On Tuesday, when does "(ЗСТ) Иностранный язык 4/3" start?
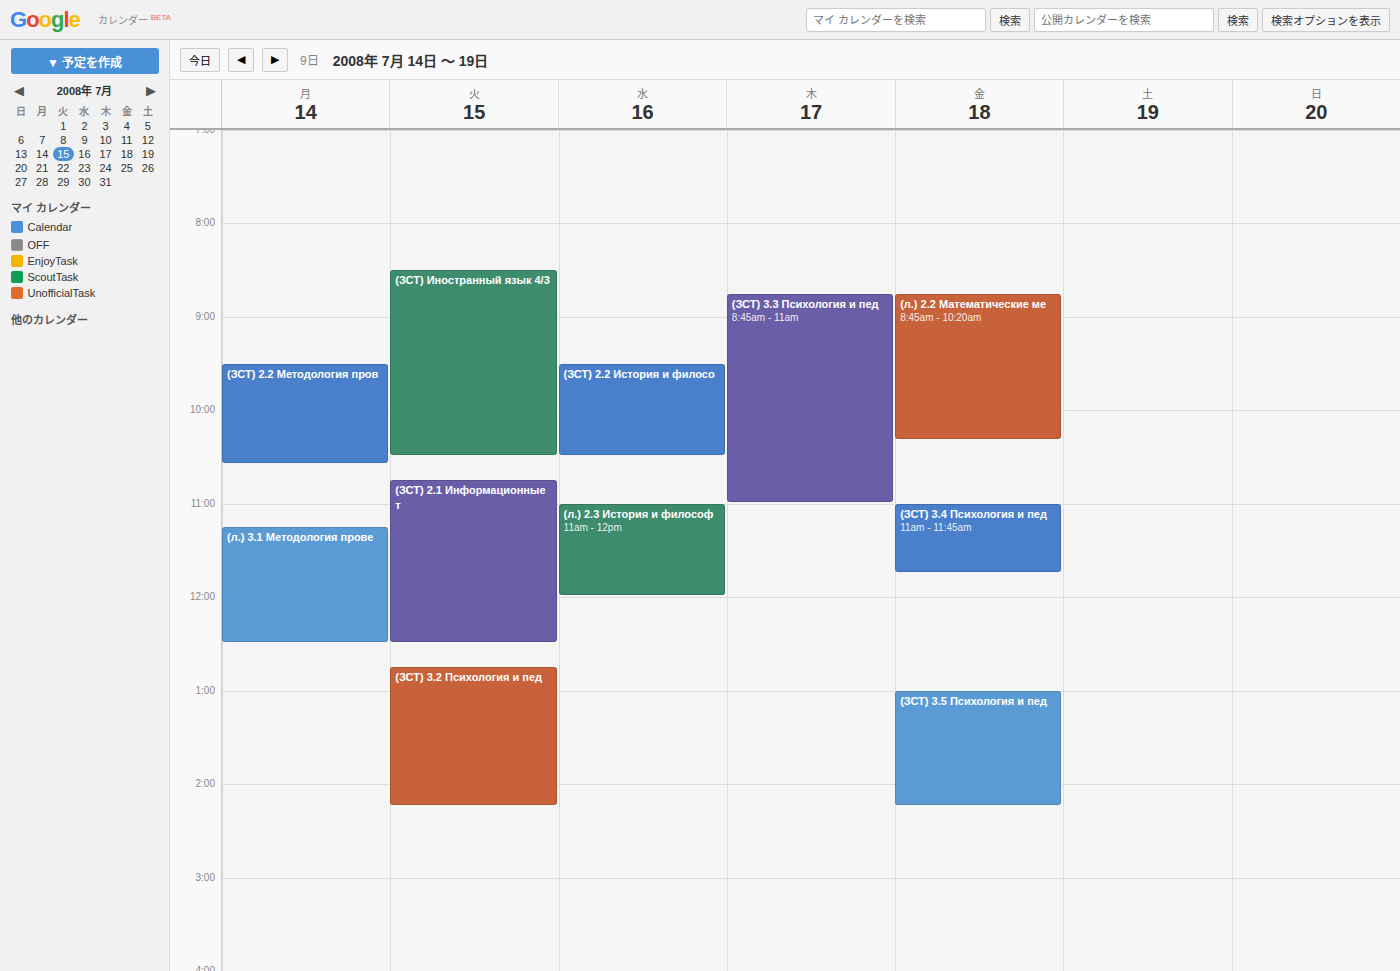
8:30 AM